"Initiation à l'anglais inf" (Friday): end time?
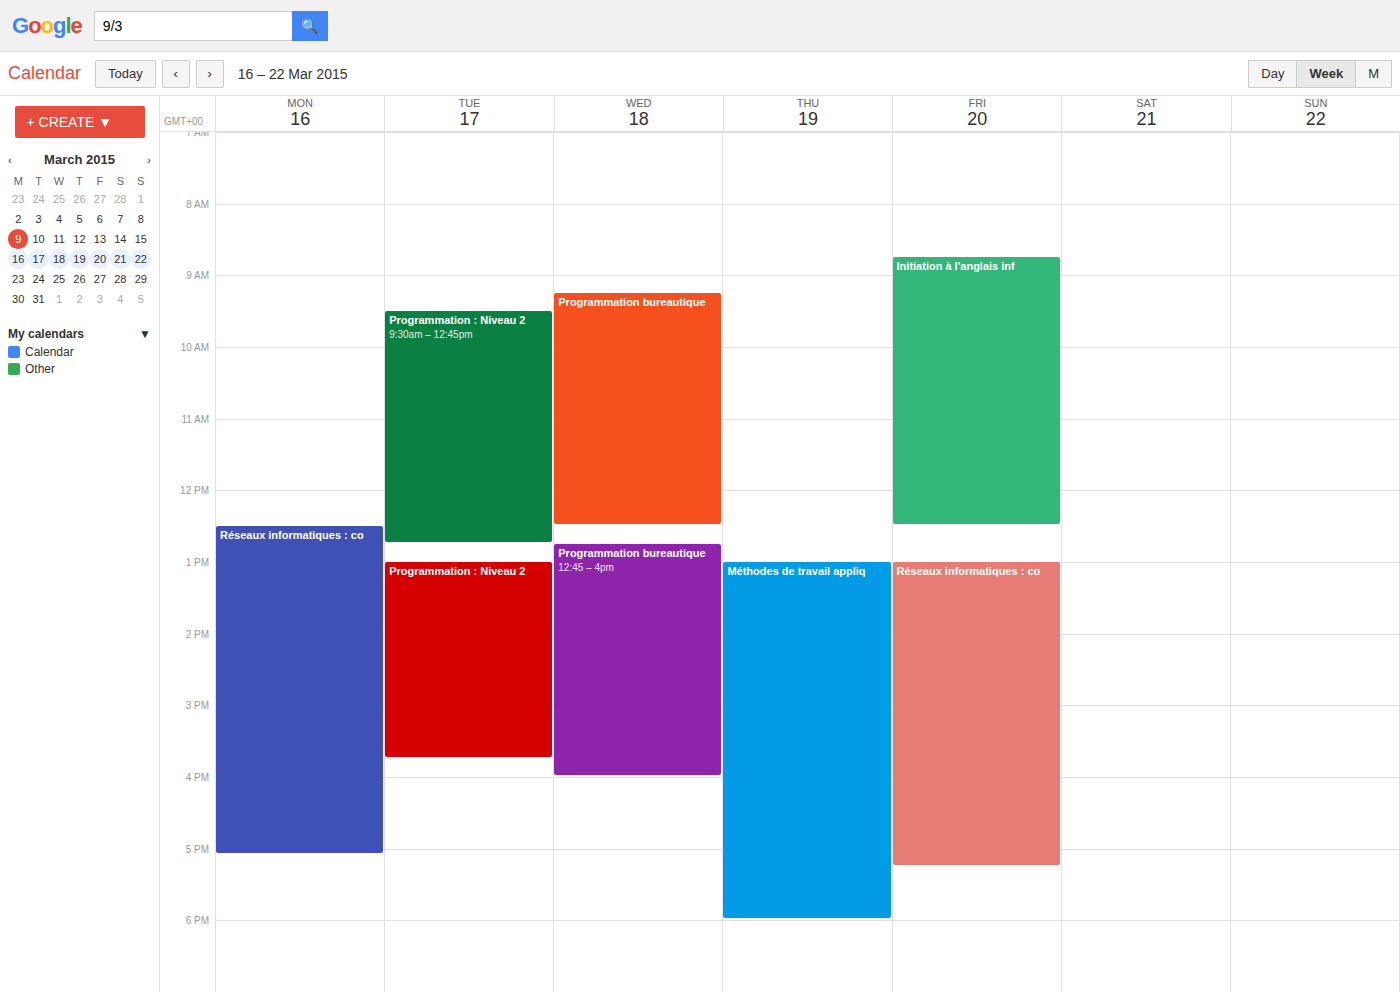
12:30